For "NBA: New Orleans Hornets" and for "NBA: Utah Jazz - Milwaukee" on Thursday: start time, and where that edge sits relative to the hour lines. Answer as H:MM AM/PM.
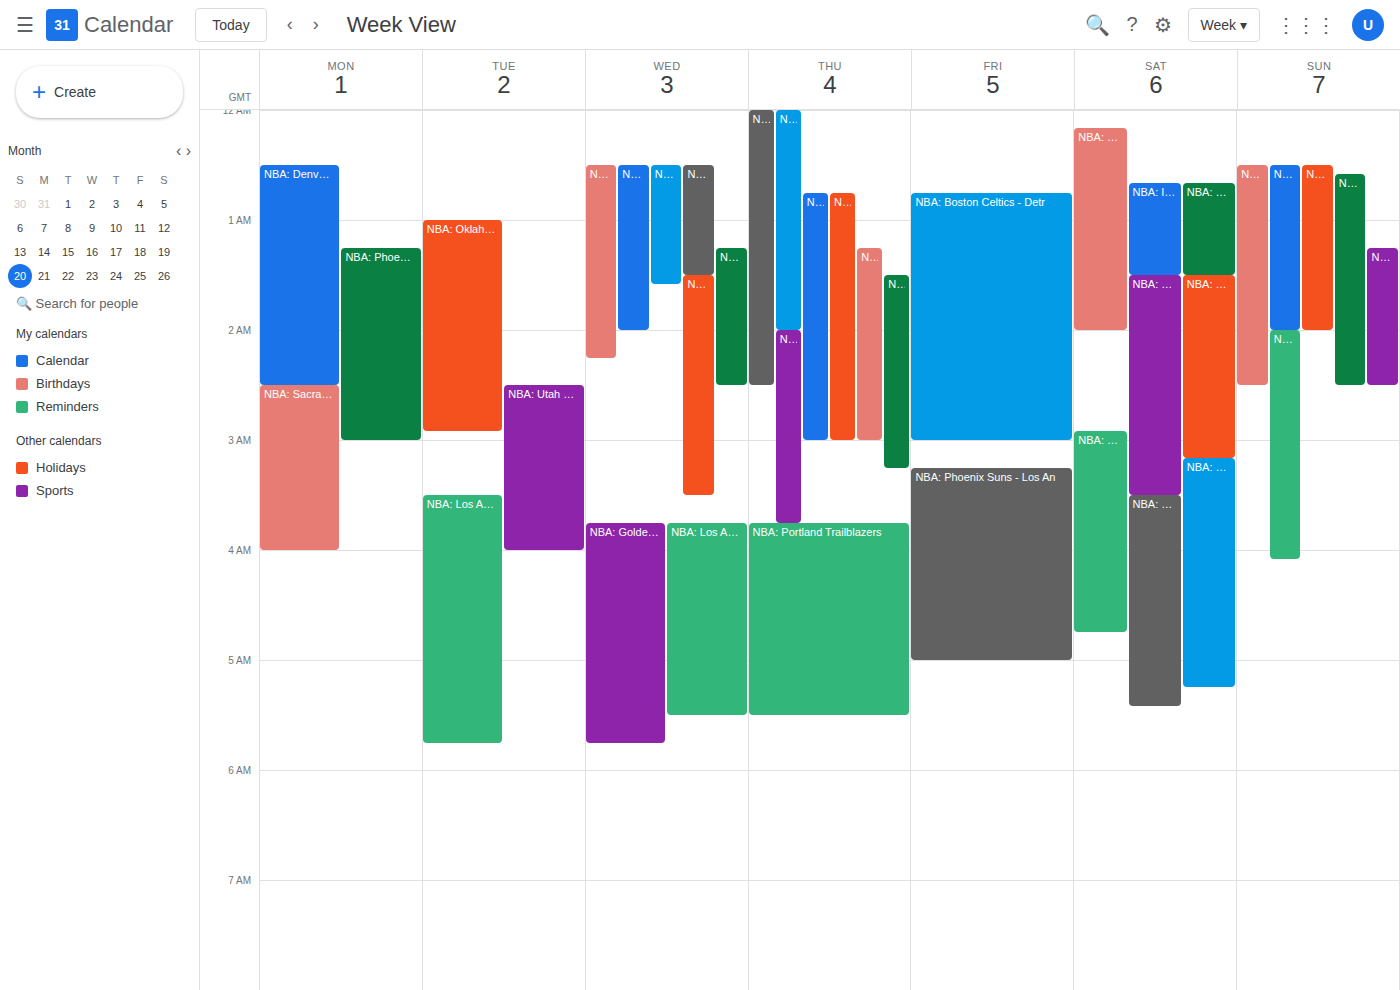
"NBA: New Orleans Hornets": 1:15 AM, neither: a quarter of the way from the 1 AM line to the 2 AM line. "NBA: Utah Jazz - Milwaukee": 2:00 AM, exactly on the 2 AM line.